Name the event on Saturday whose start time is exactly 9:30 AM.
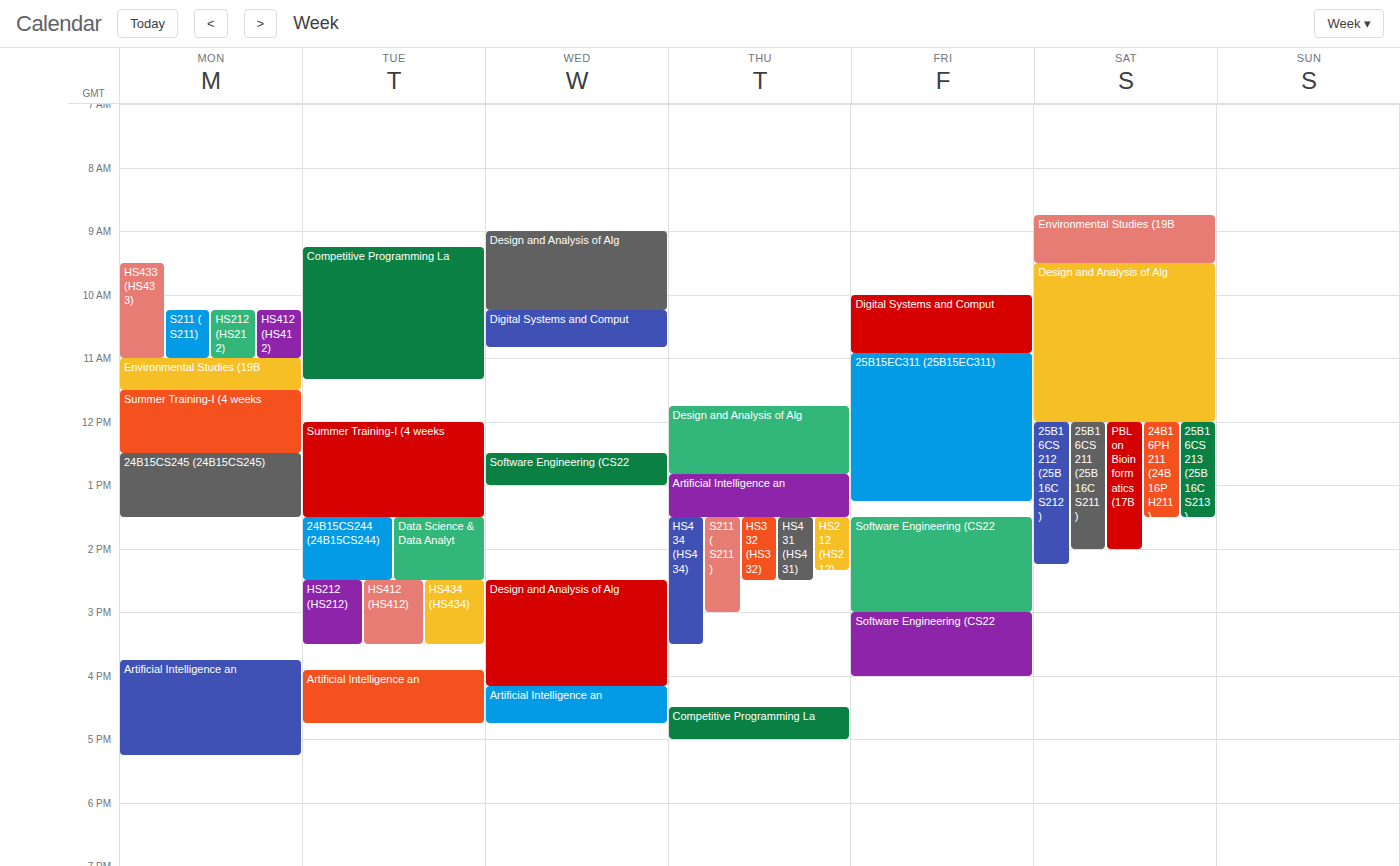
"Design and Analysis of Alg"